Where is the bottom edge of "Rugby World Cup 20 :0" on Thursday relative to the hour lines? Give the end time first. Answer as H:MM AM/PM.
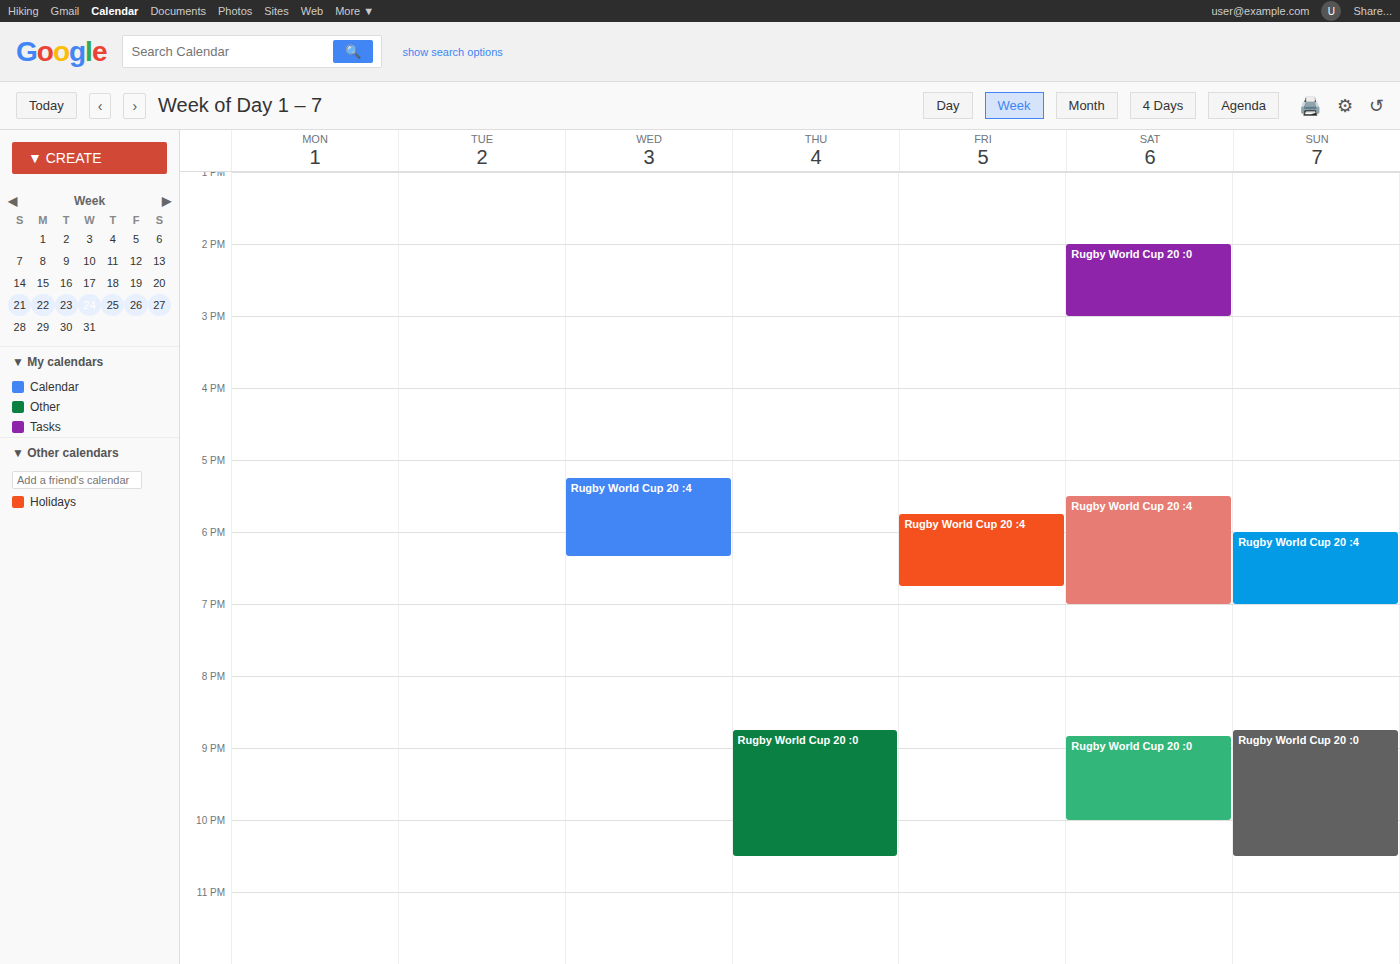
10:30 PM -- halfway between the 10 PM and 11 PM lines.